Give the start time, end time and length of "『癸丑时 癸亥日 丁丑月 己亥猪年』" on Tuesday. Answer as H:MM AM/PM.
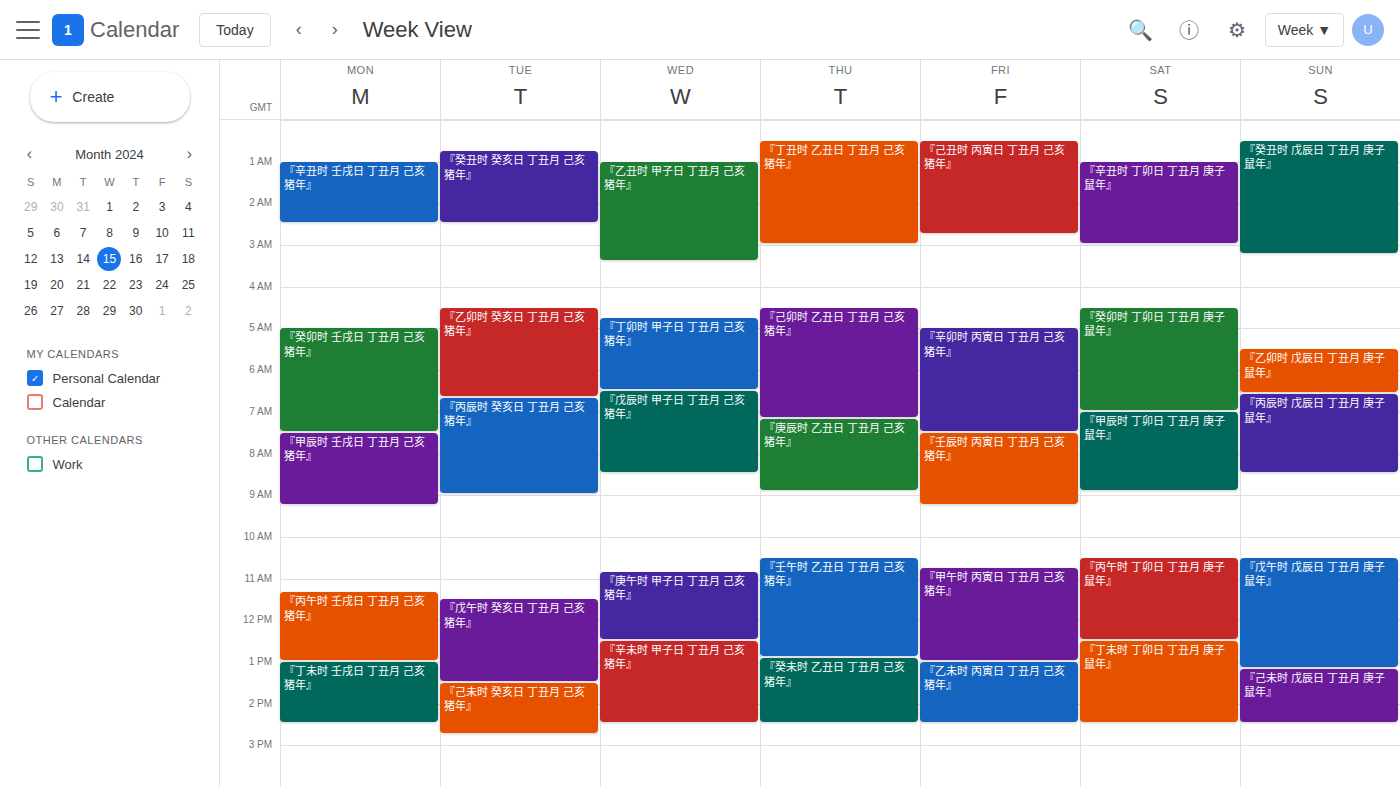
12:45 AM to 2:30 AM, 1 hour 45 minutes